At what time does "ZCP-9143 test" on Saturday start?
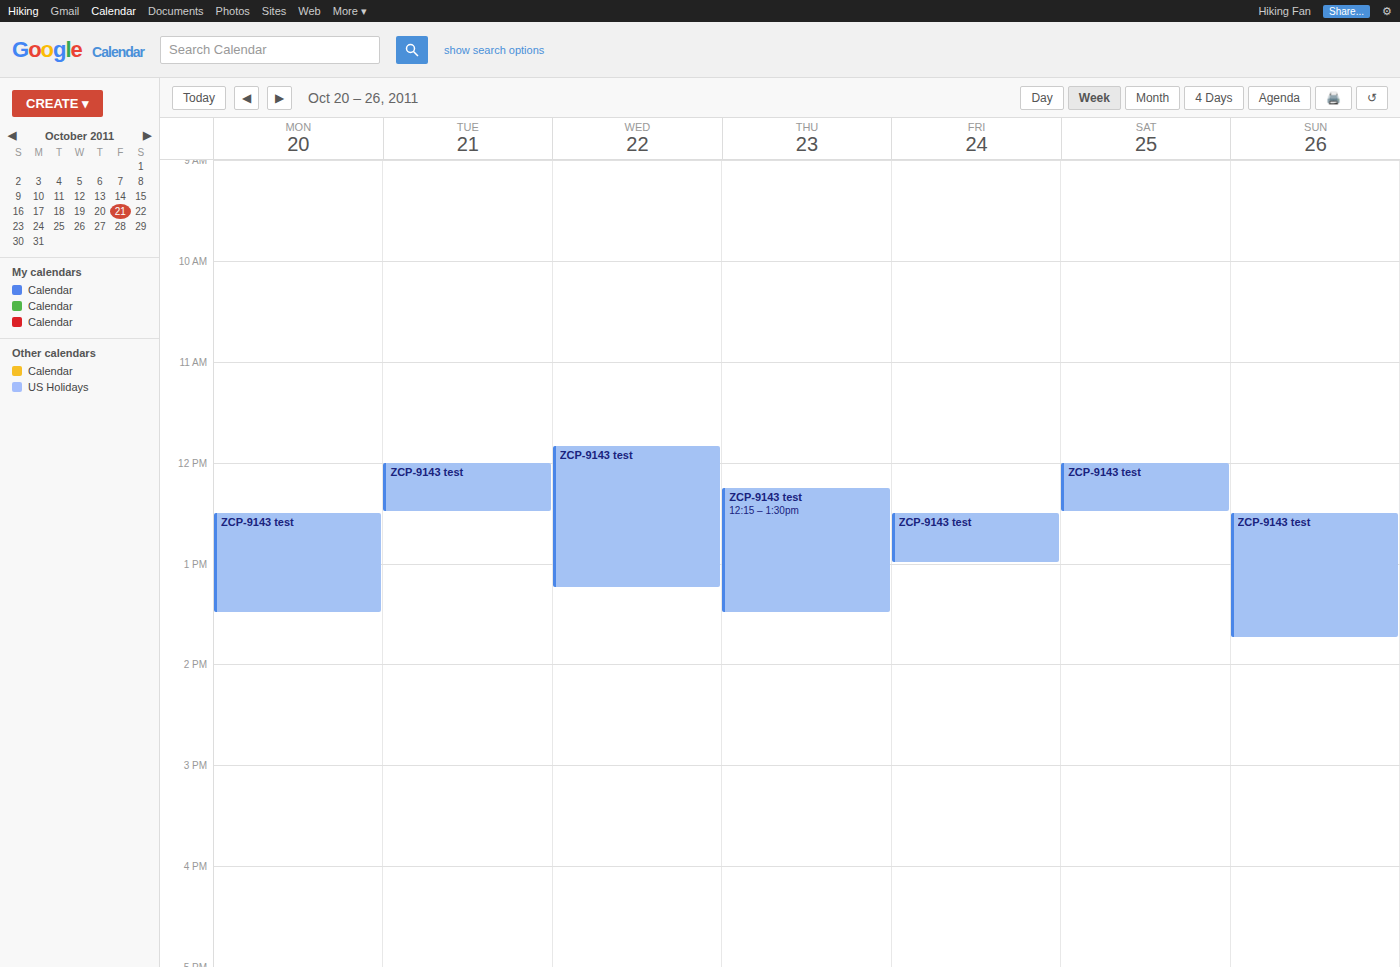
12:00